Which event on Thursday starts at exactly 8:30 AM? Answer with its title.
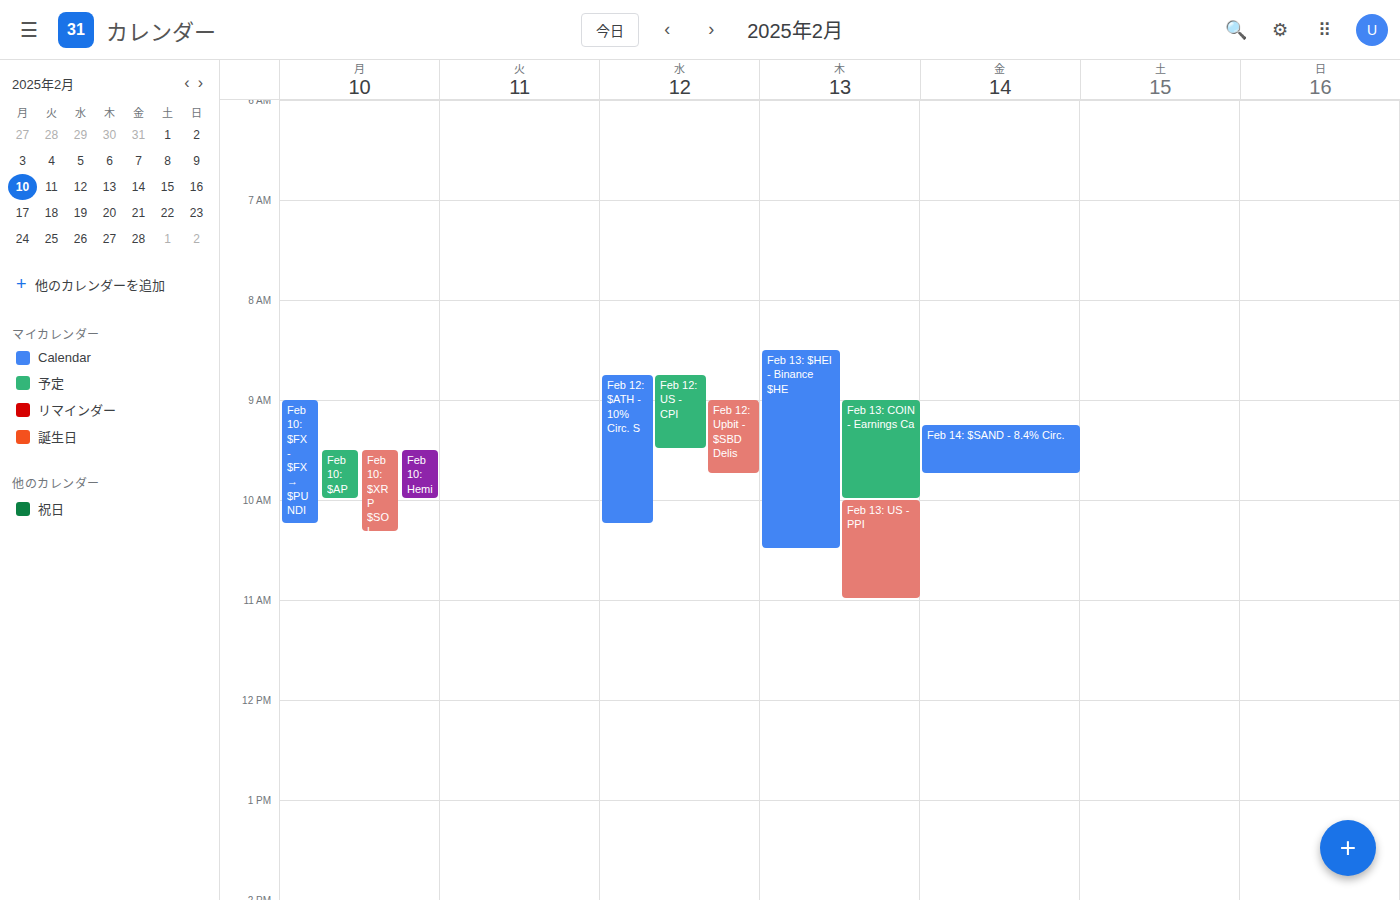
"Feb 13: $HEI - Binance $HE"